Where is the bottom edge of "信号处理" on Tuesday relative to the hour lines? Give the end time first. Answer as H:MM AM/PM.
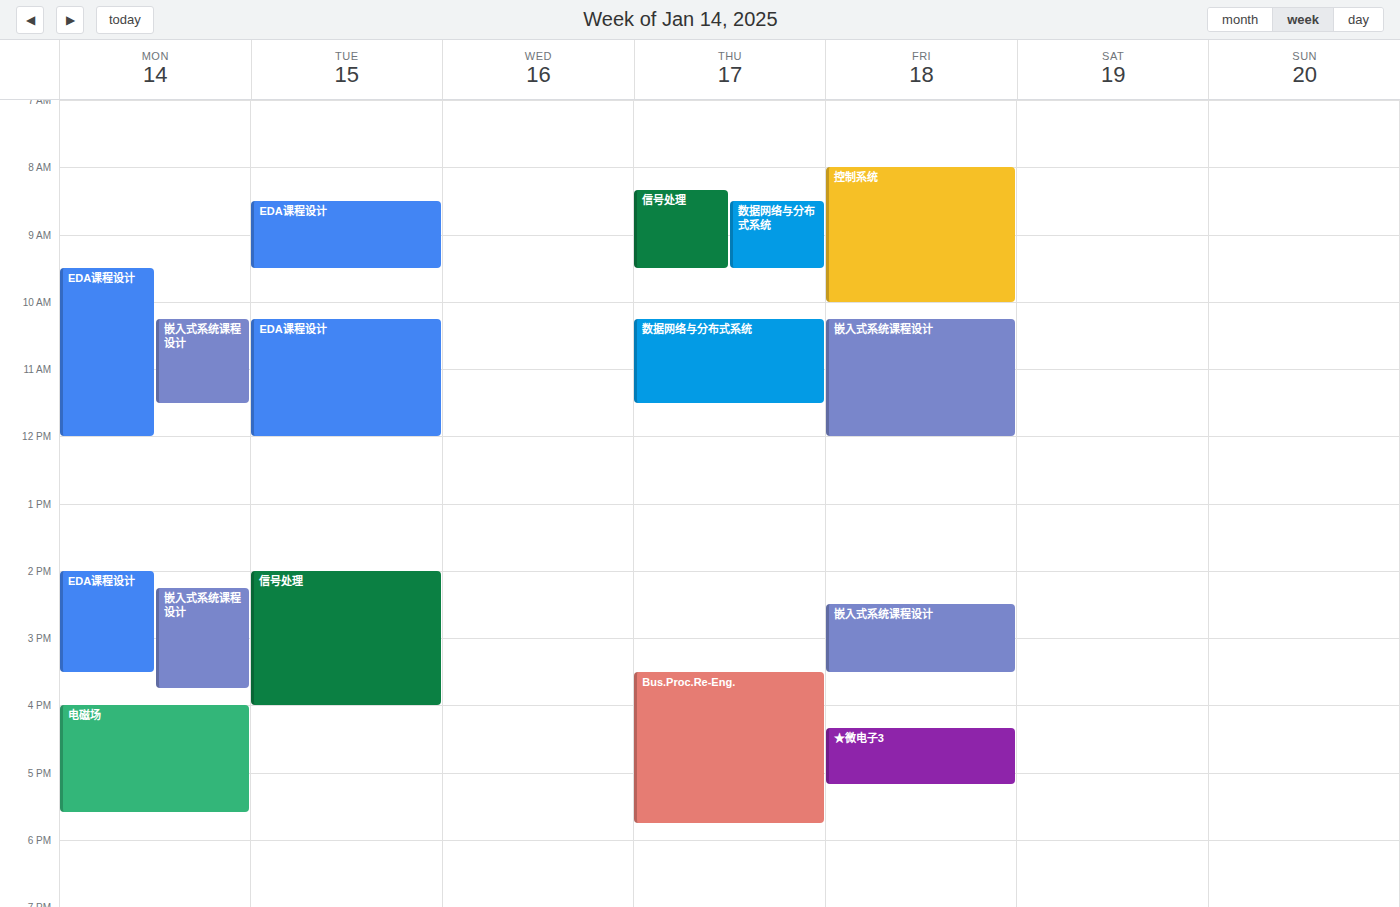
4:00 PM -- exactly on the 4 PM line.